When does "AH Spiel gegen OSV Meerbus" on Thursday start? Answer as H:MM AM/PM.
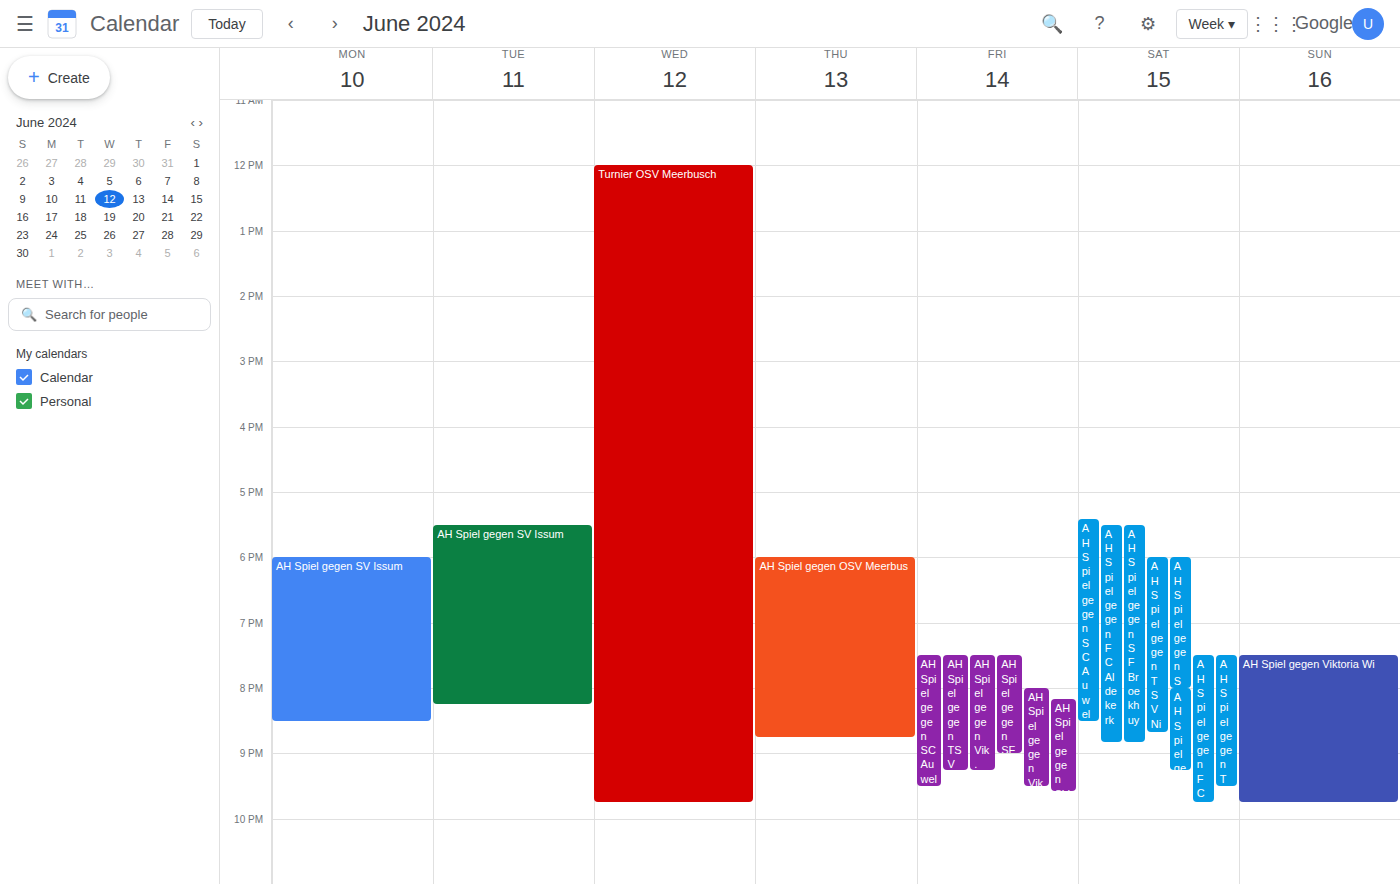
6:00 PM